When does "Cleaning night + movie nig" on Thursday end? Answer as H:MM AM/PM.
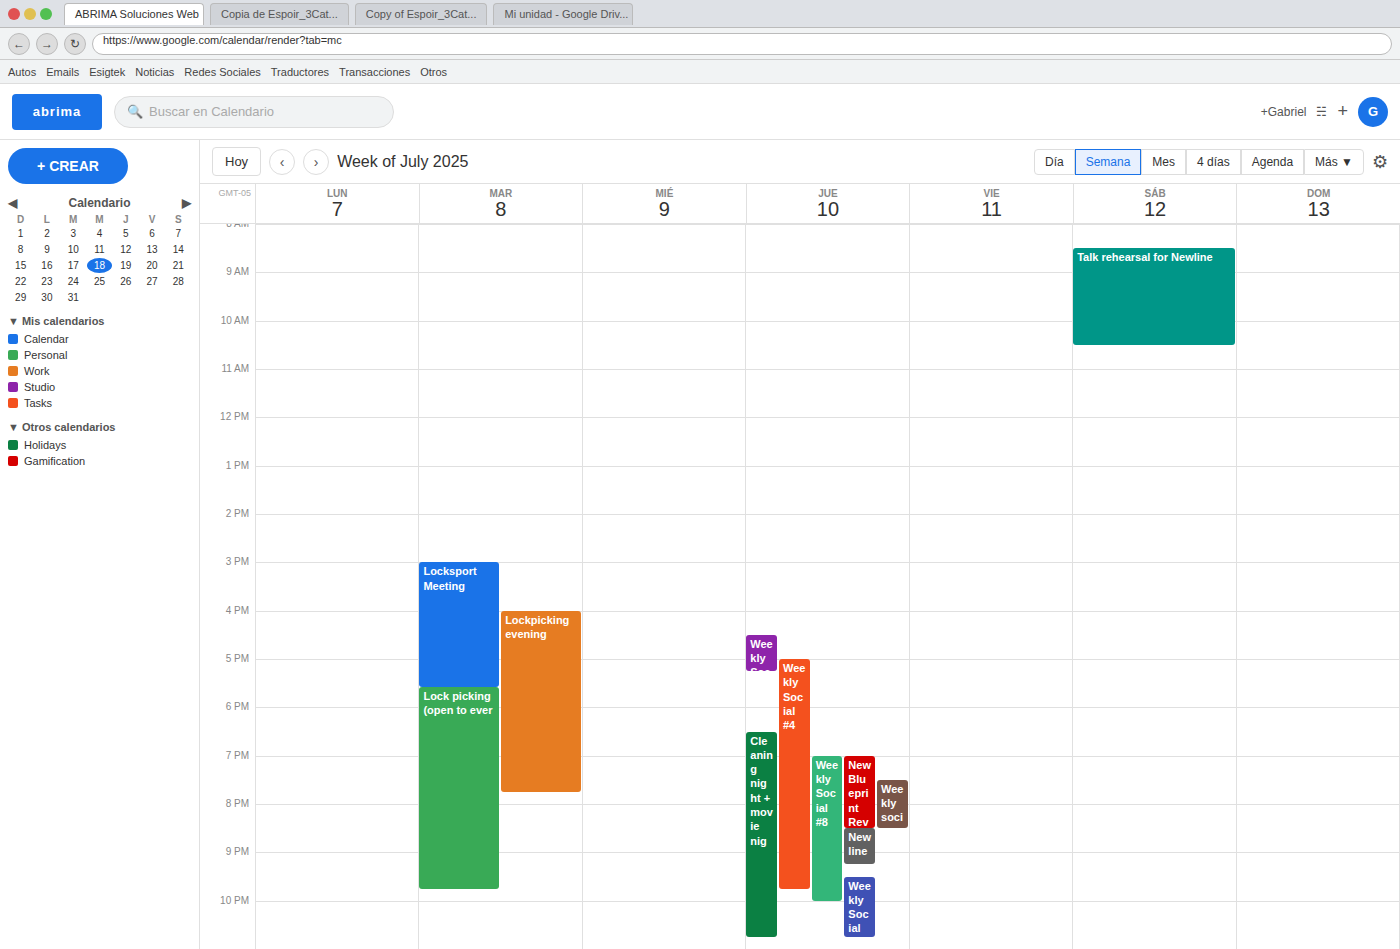
10:45 PM